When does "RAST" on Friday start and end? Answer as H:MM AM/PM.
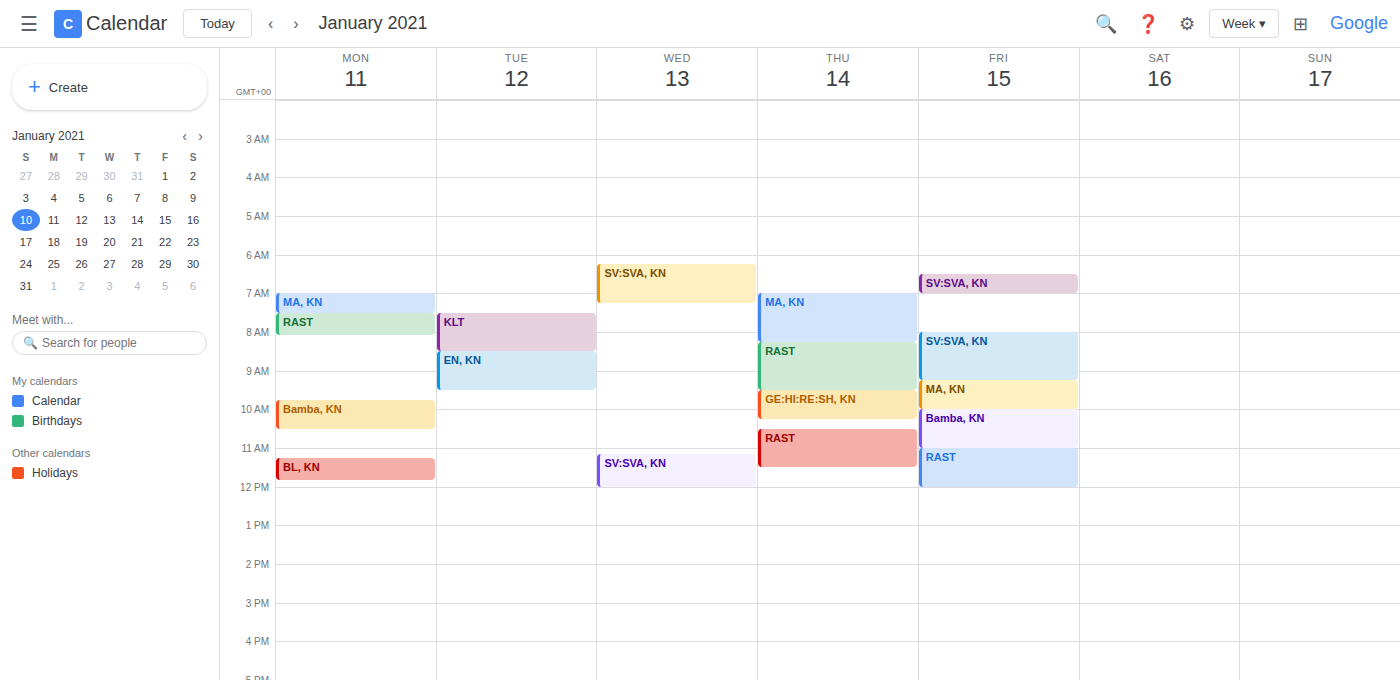
11:00 AM to 12:00 PM